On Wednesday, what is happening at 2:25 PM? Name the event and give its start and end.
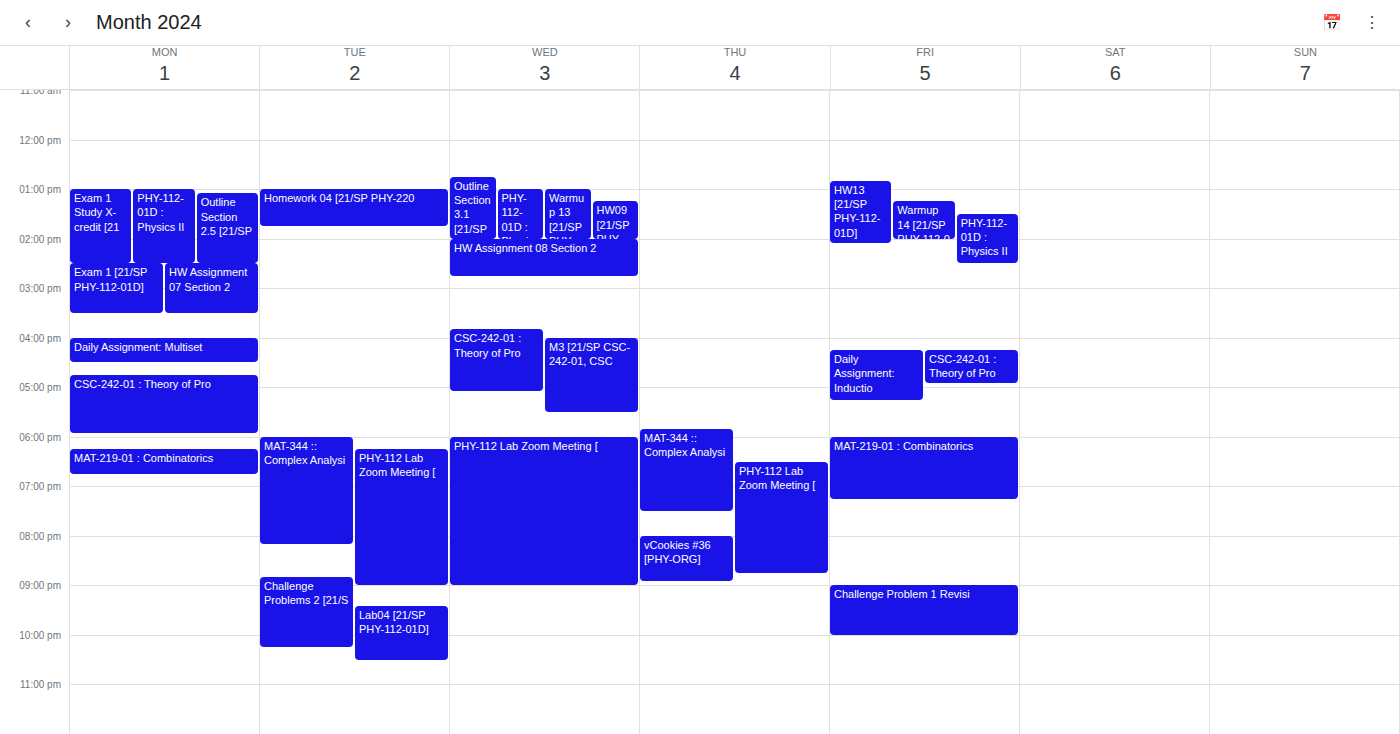
"HW Assignment 08 Section 2", 2:00 PM to 2:45 PM